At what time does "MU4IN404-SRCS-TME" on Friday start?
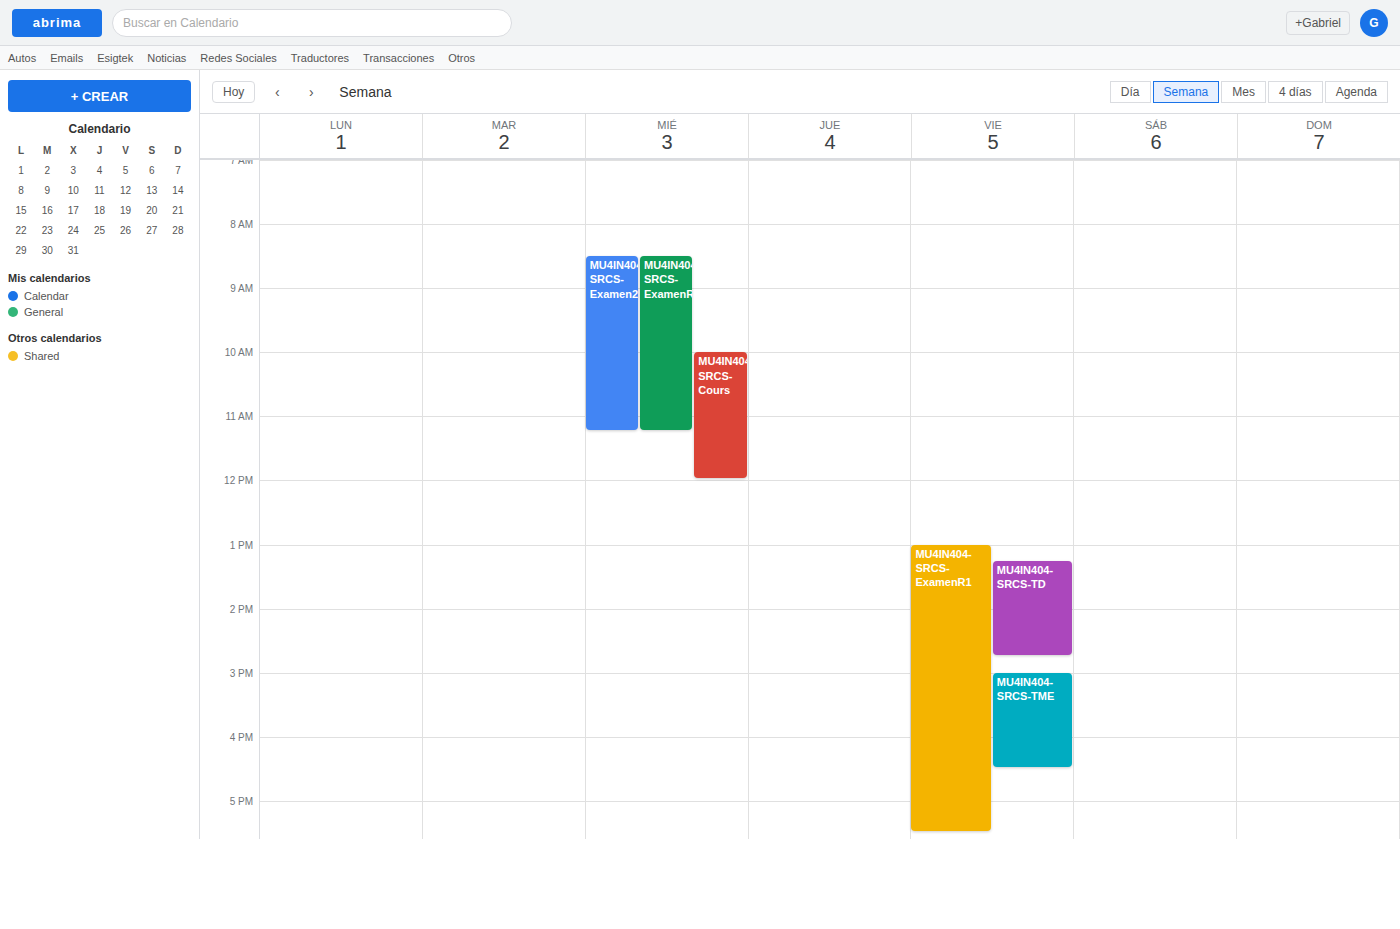
3:00 PM